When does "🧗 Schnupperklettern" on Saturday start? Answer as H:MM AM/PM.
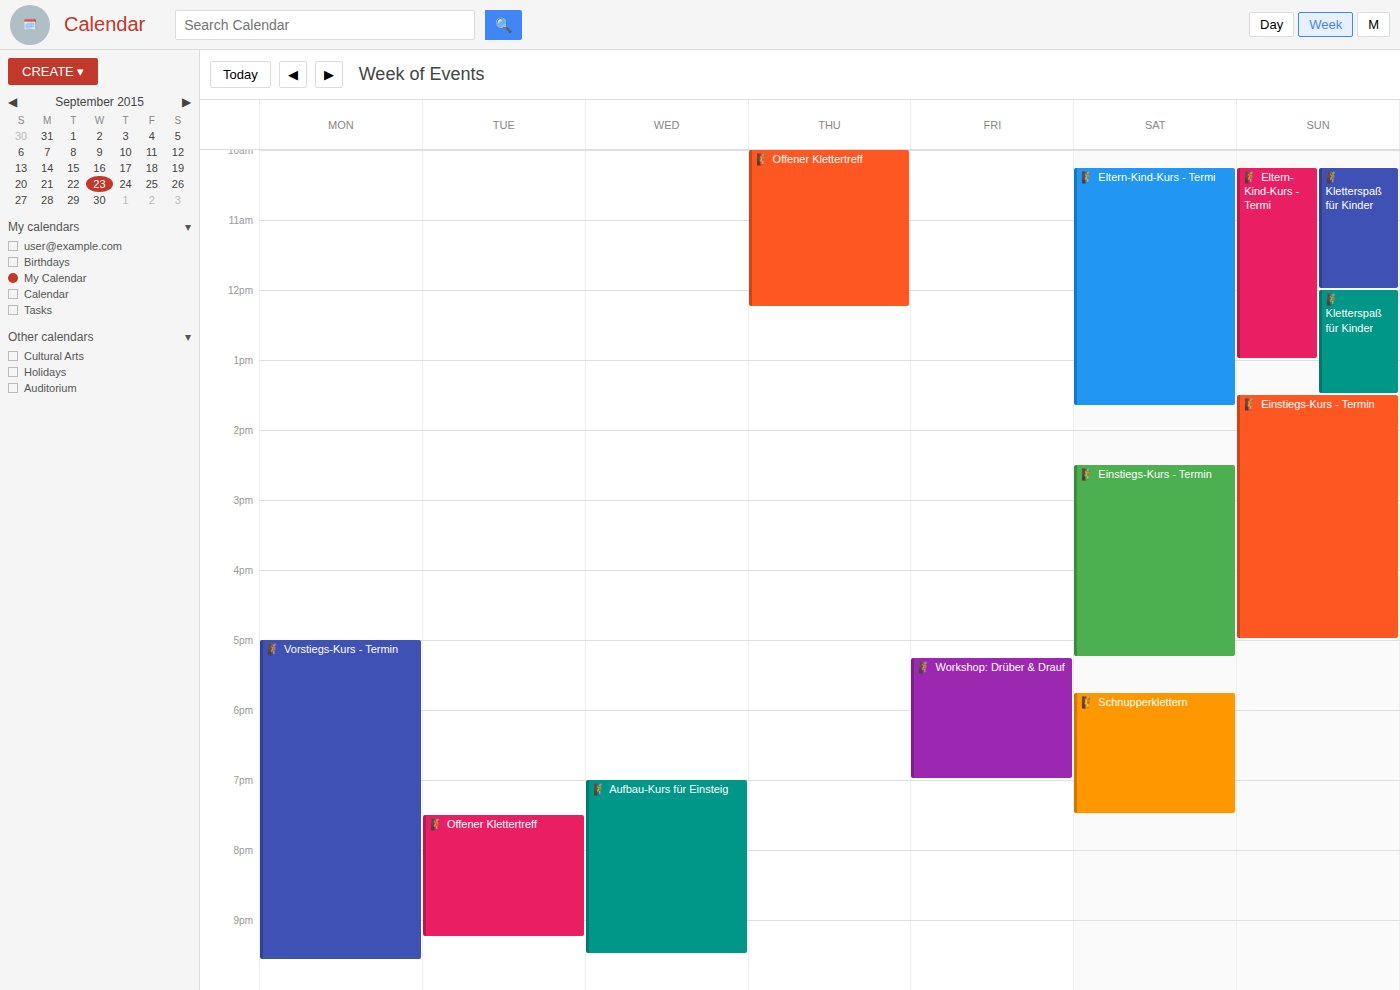
5:45 PM